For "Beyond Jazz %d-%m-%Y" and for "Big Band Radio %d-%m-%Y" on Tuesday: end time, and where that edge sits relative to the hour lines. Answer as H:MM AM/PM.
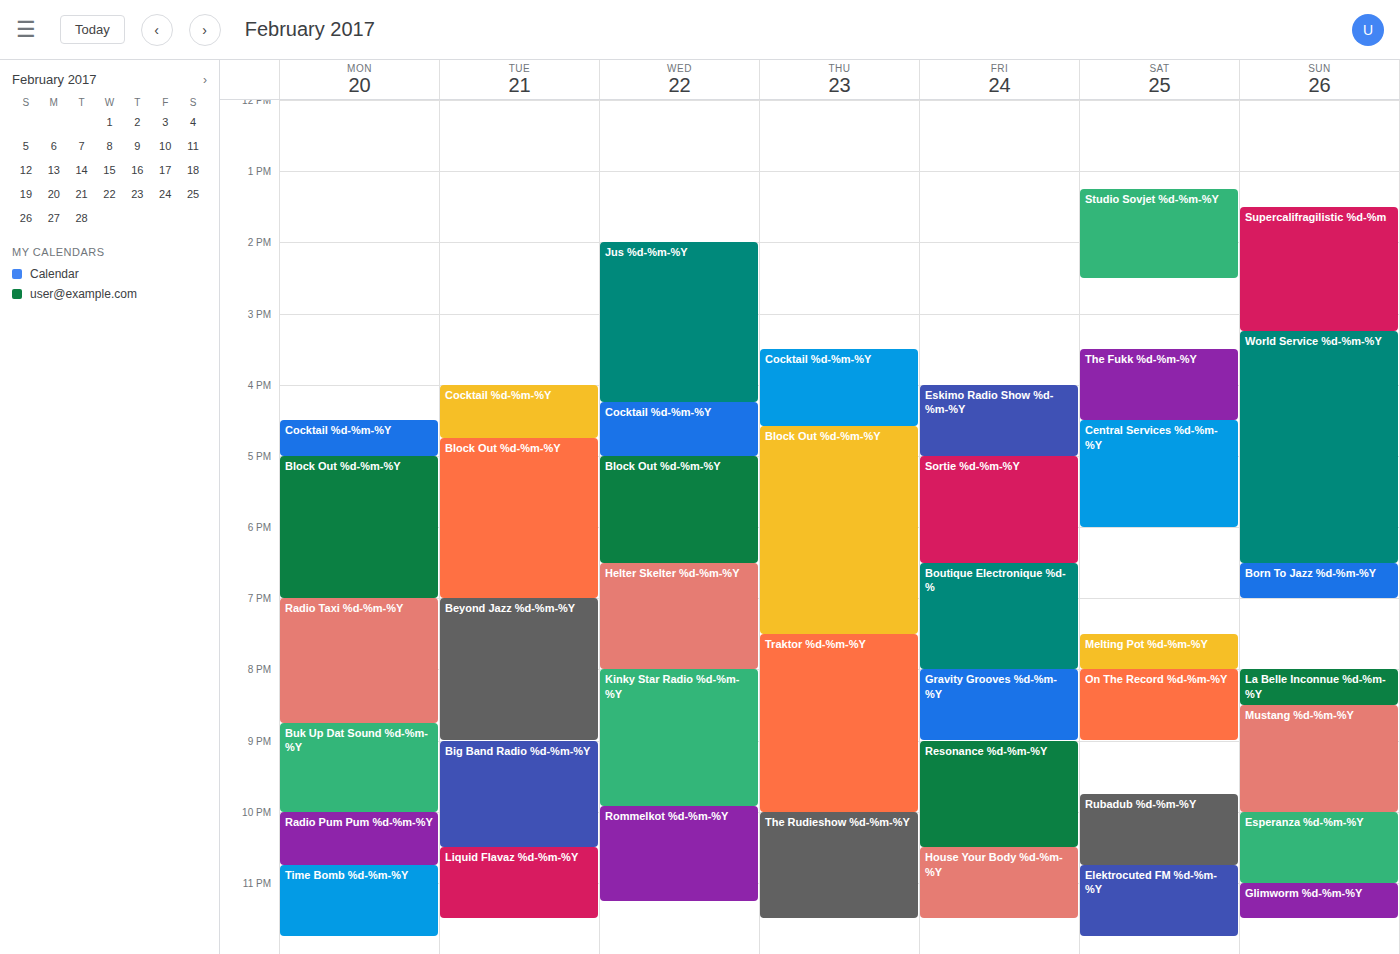
"Beyond Jazz %d-%m-%Y": 9:00 PM, exactly on the 9 PM line. "Big Band Radio %d-%m-%Y": 10:30 PM, halfway between the 10 PM and 11 PM lines.